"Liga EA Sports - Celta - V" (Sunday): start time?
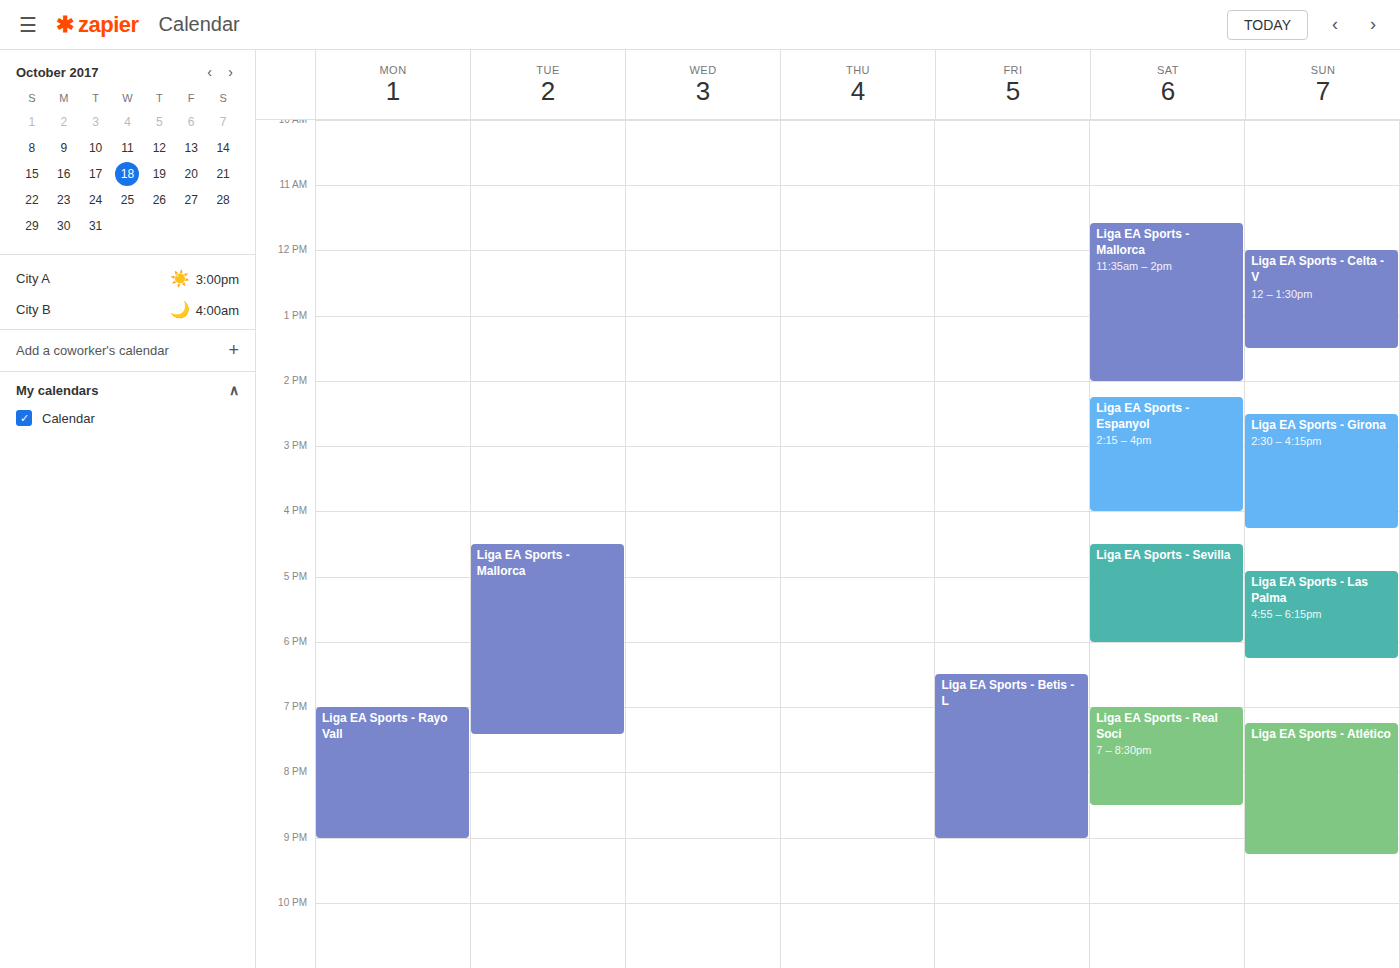
12:00 PM